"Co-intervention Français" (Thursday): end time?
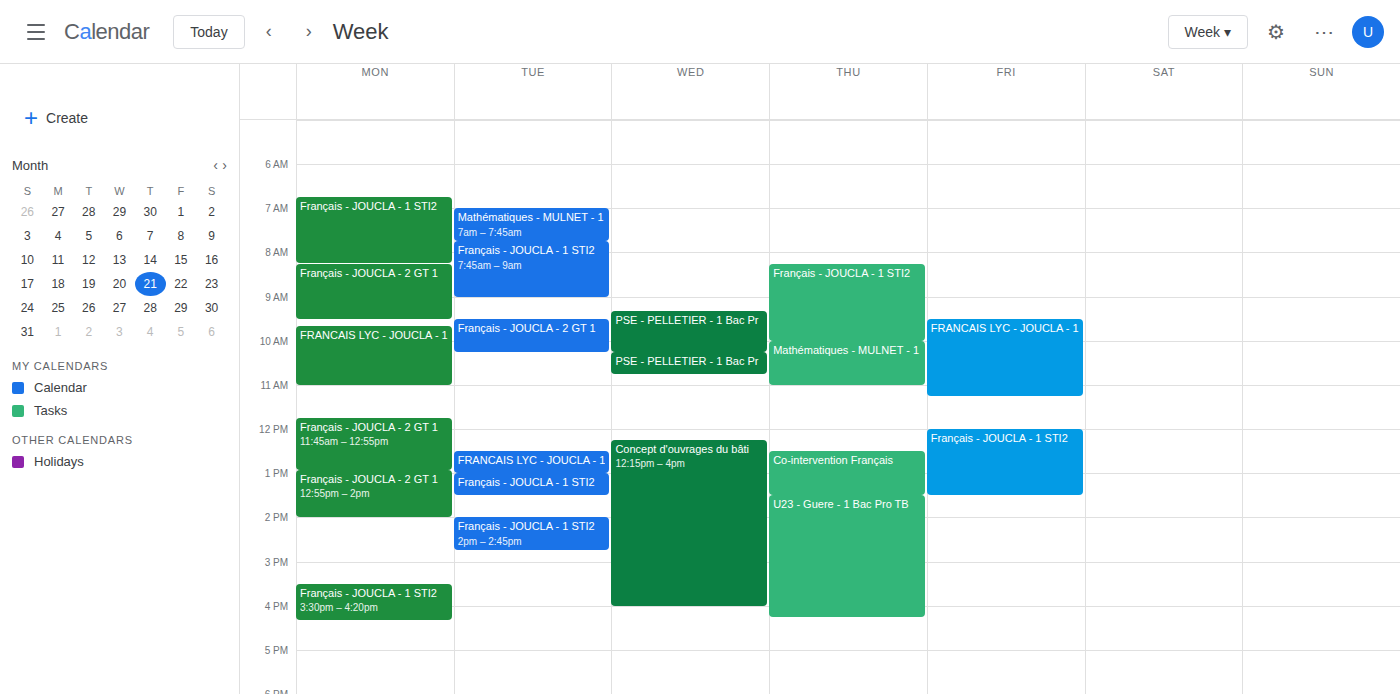
1:30 PM